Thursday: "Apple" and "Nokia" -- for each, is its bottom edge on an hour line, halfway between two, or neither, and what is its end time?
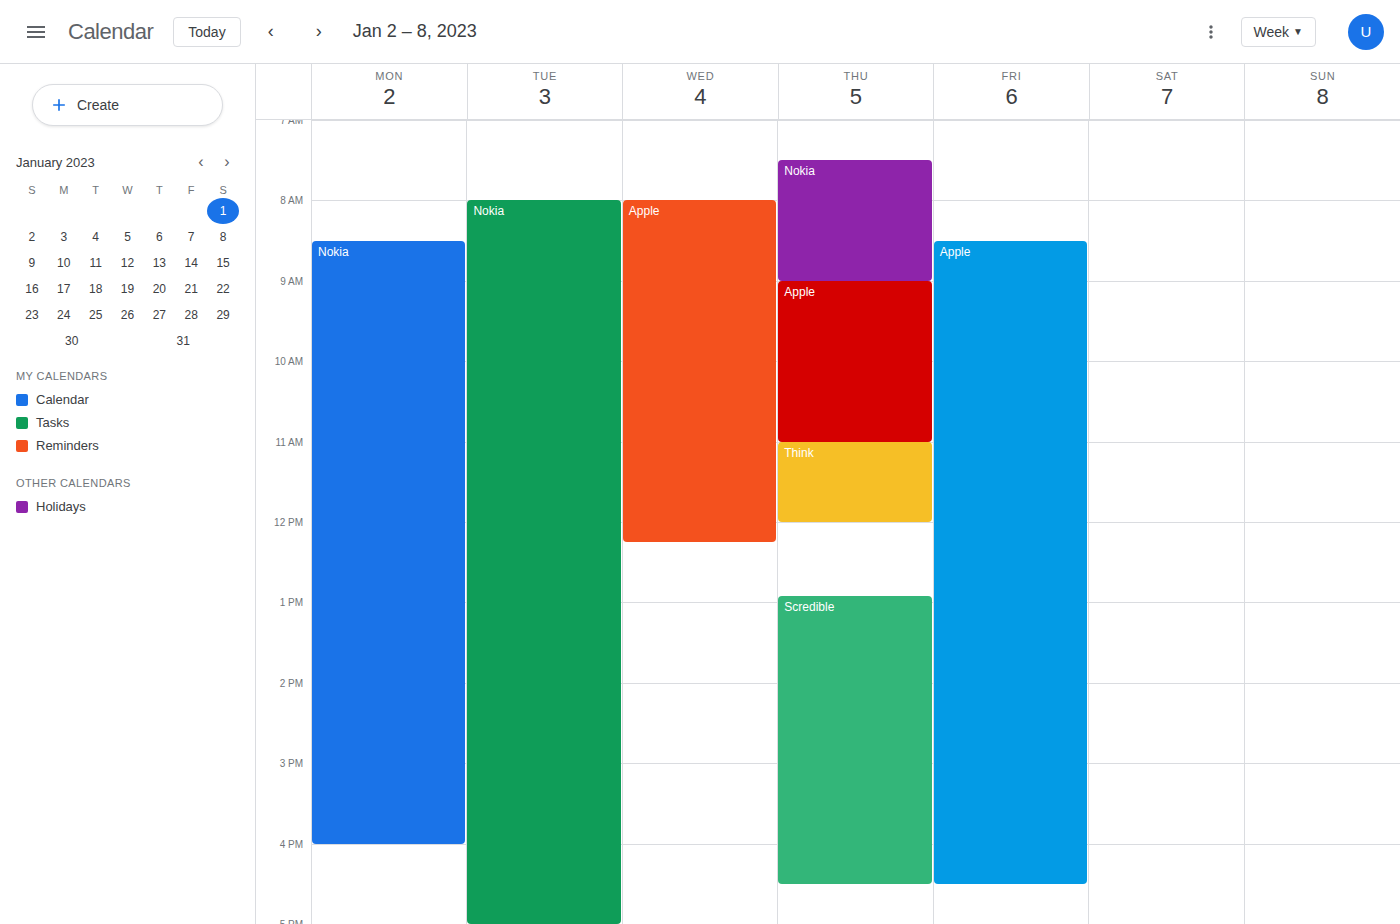
"Apple": 11:00, exactly on the 11:00 line. "Nokia": 09:00, exactly on the 09:00 line.